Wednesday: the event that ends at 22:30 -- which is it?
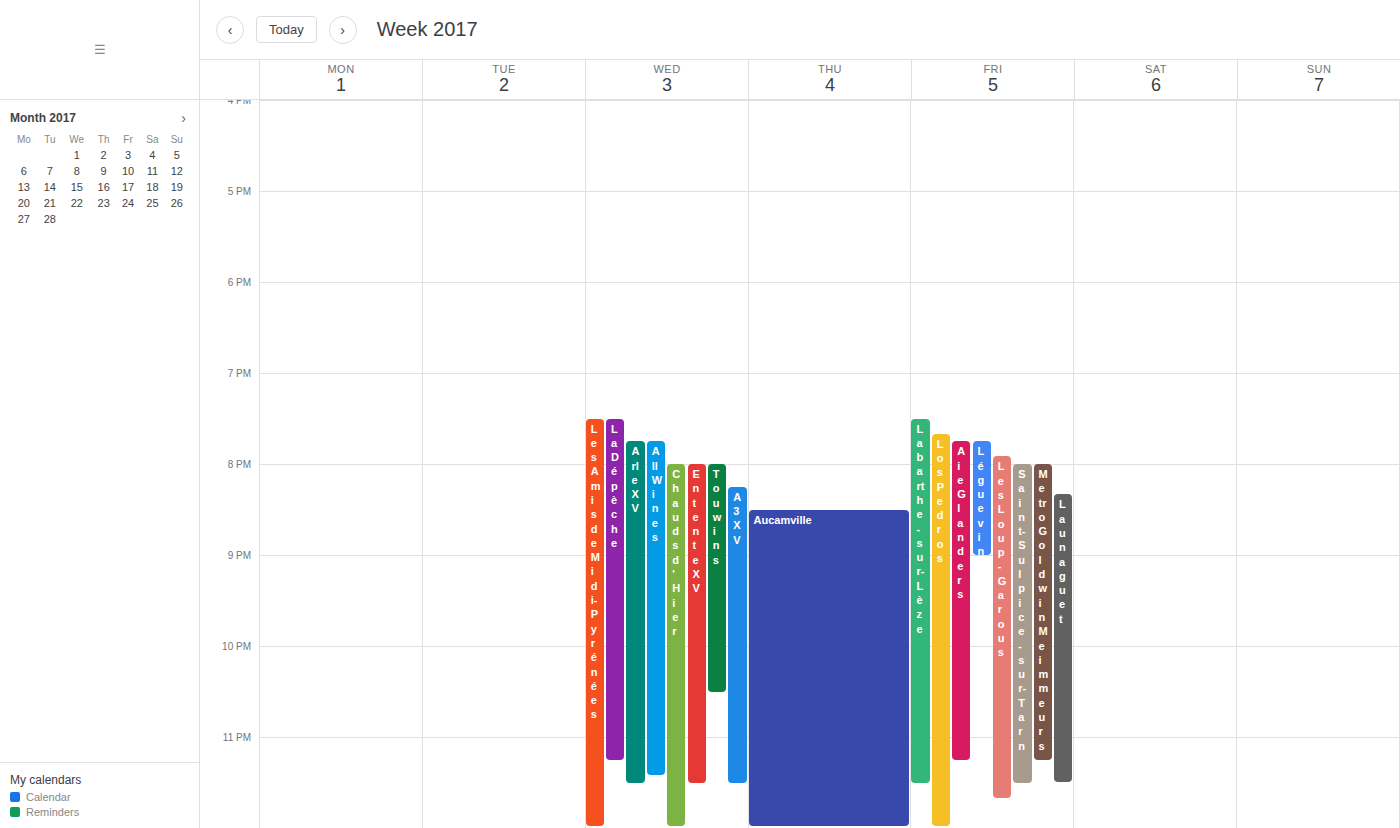
"Touwins"